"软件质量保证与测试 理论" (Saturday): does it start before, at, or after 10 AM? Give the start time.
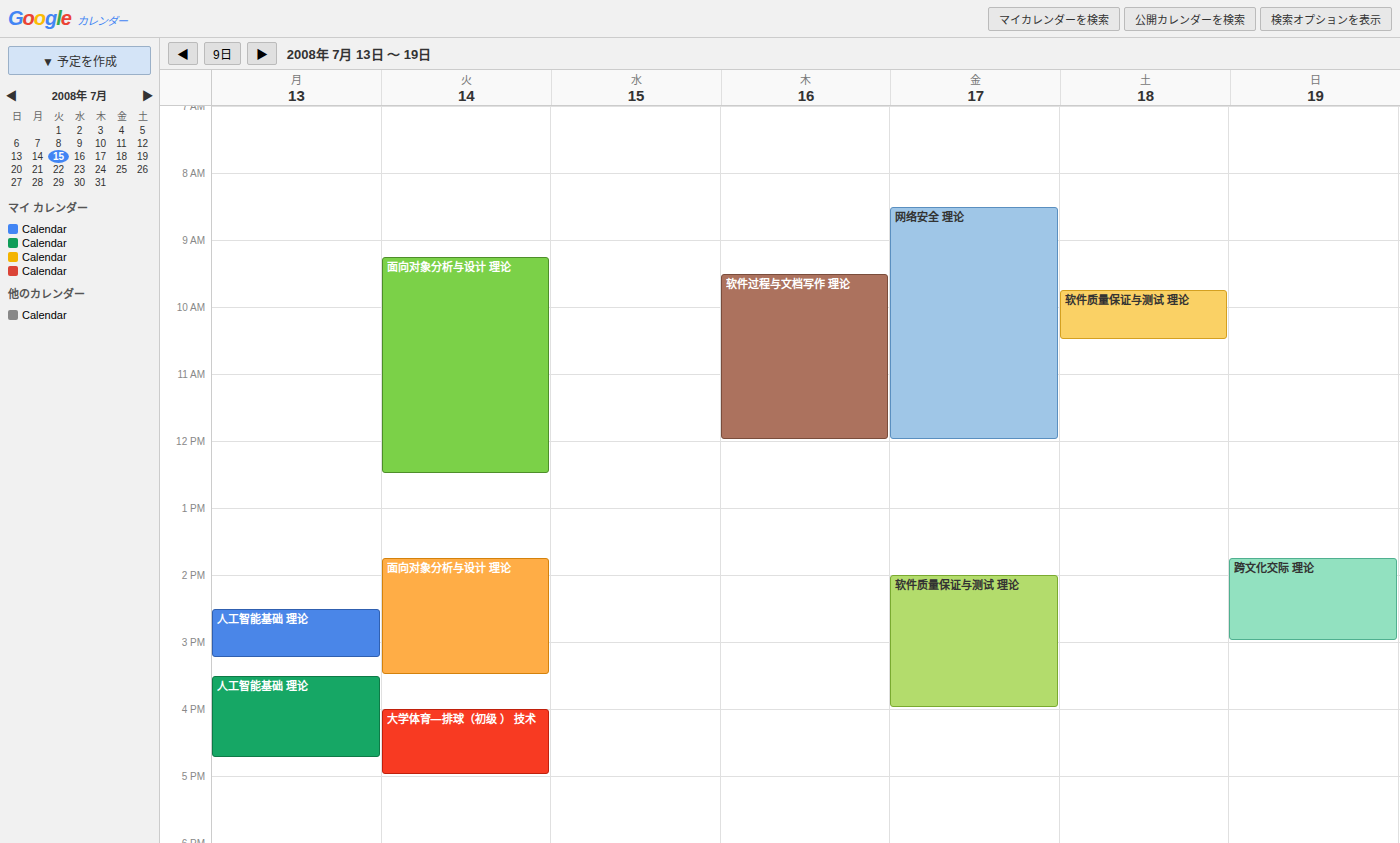
9:45 AM -- before 10 AM, 15 minutes above the 10 AM line.